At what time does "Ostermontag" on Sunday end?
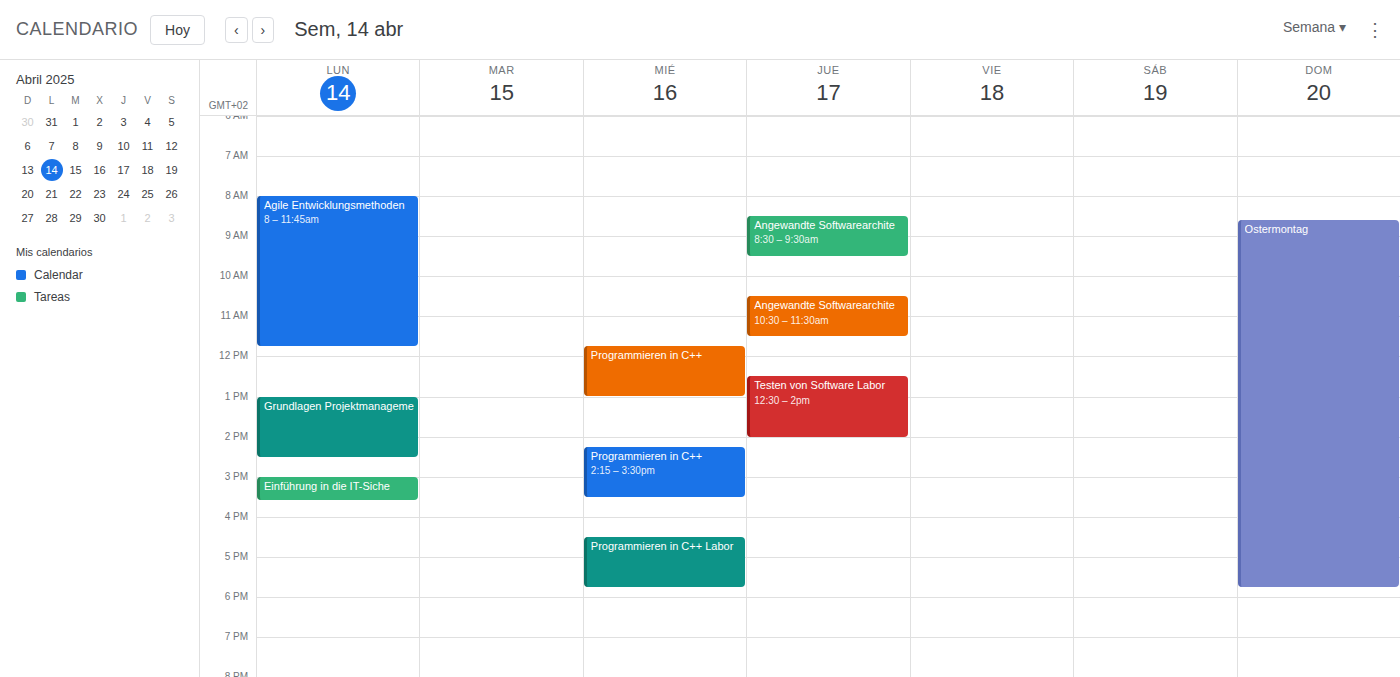
5:45 PM